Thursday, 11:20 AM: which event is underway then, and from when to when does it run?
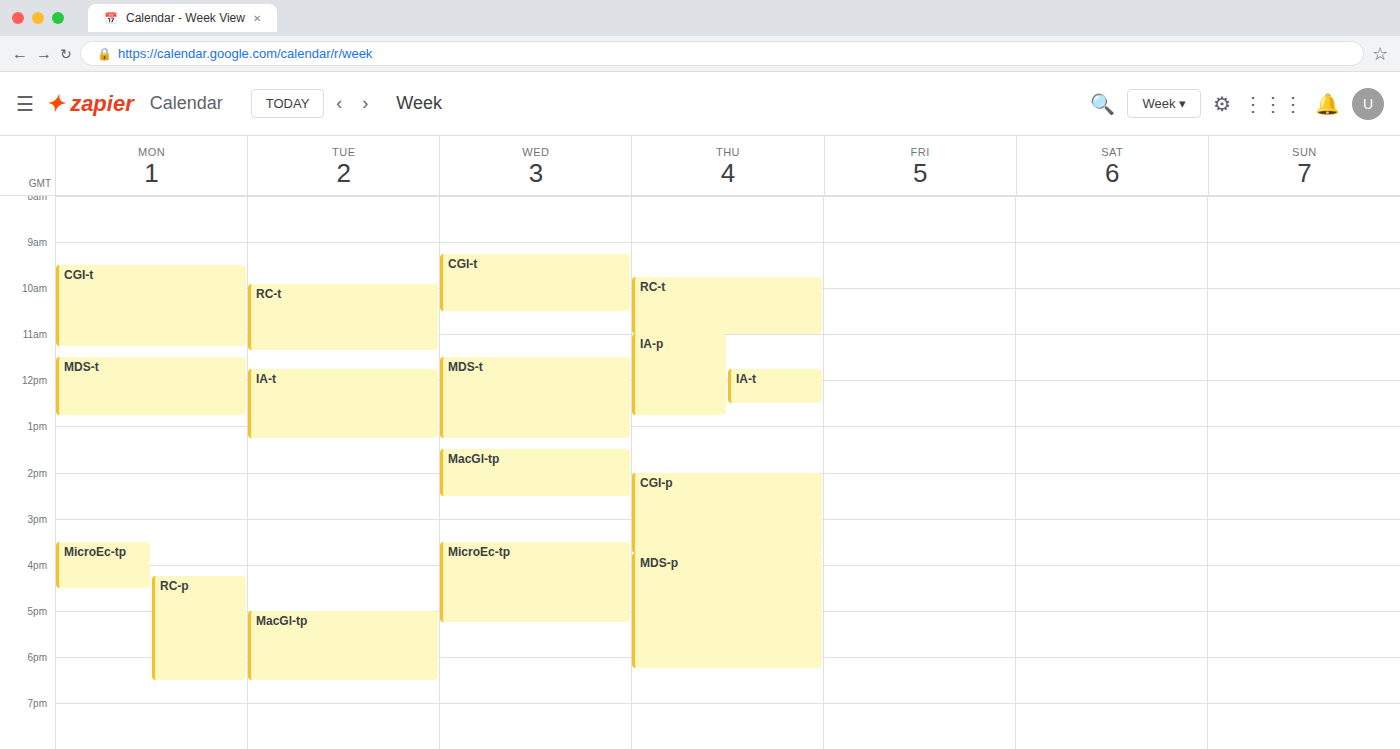
"IA-p", 11:00 AM to 12:45 PM